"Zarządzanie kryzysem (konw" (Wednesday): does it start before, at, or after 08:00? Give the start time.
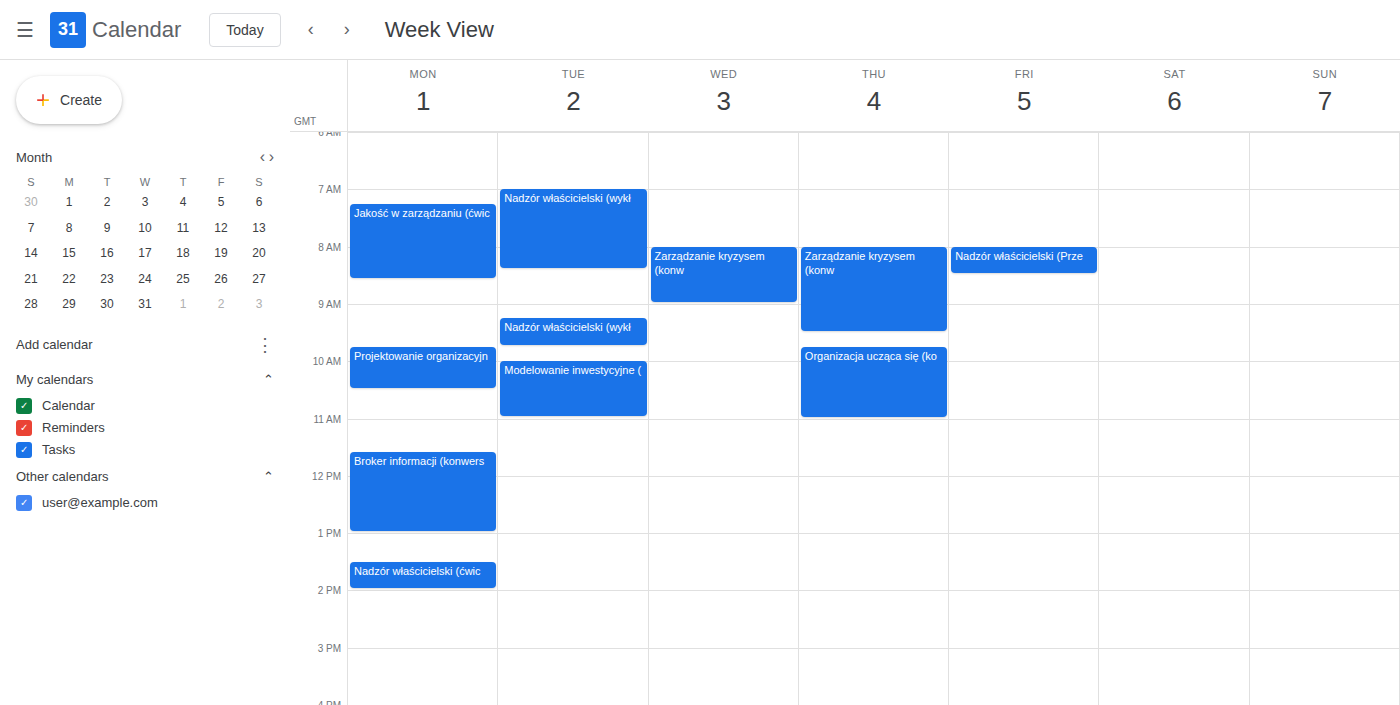
08:00 -- exactly at 08:00, on the 08:00 line.